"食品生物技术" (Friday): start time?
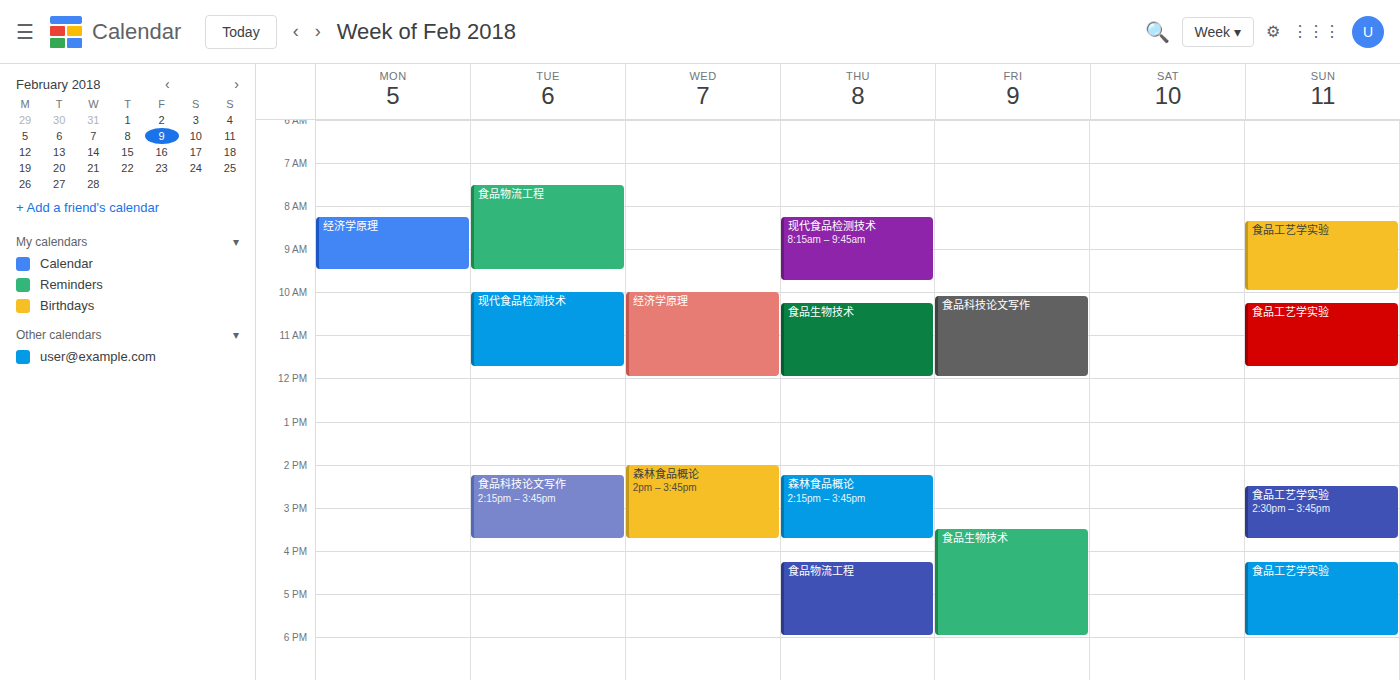
3:30 PM